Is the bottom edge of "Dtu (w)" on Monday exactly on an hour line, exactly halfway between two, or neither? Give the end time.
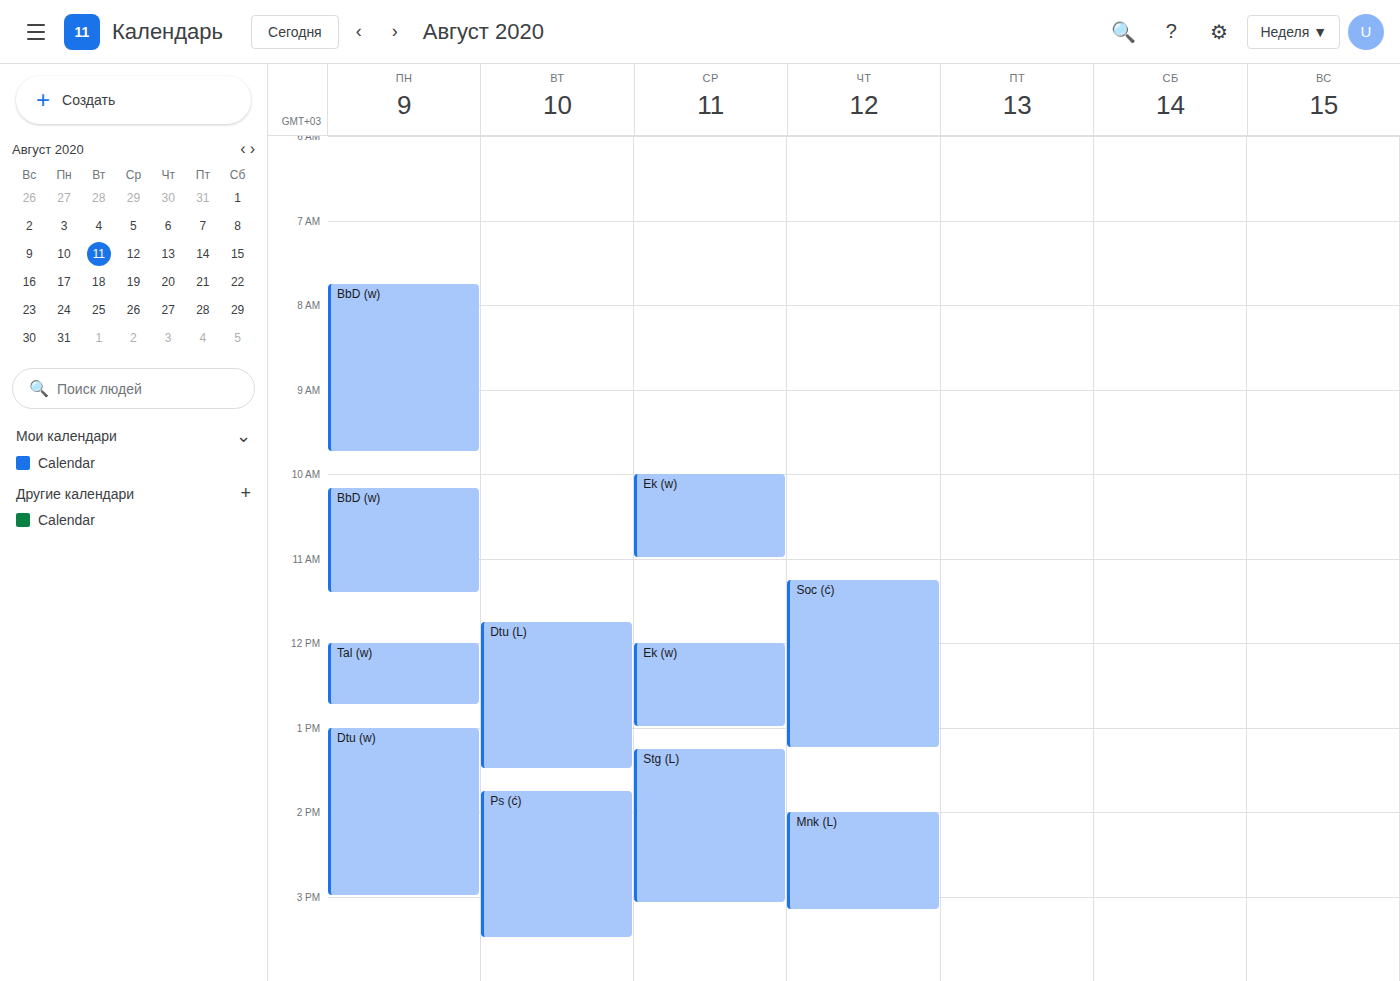
3:00 PM -- exactly on the 3 PM line.